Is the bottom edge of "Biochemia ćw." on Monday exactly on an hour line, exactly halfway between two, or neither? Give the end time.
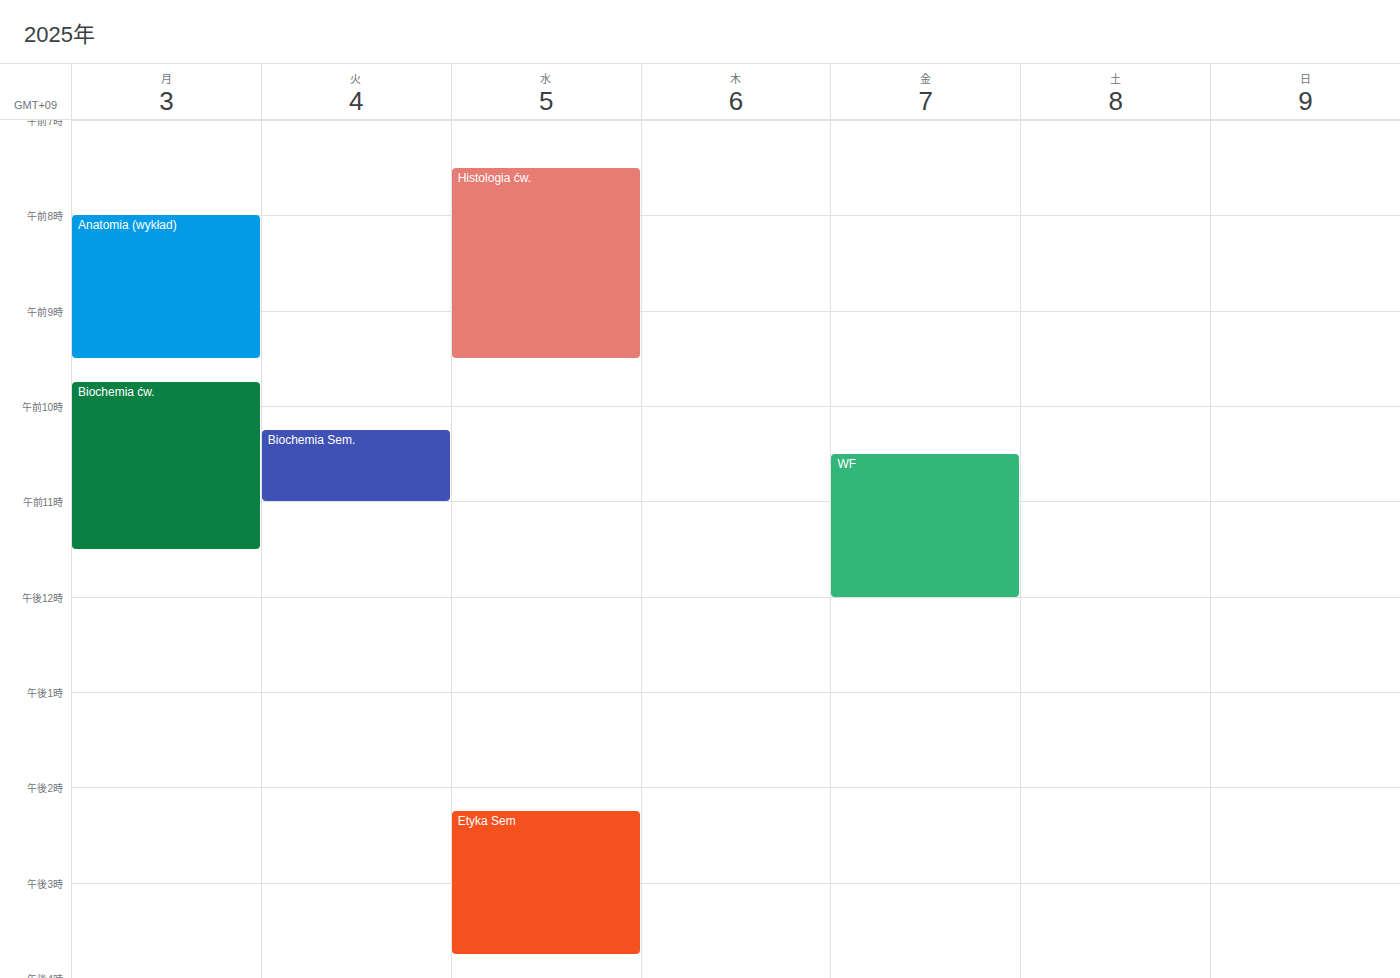
11:30 AM -- halfway between the 11 AM and 12 PM lines.